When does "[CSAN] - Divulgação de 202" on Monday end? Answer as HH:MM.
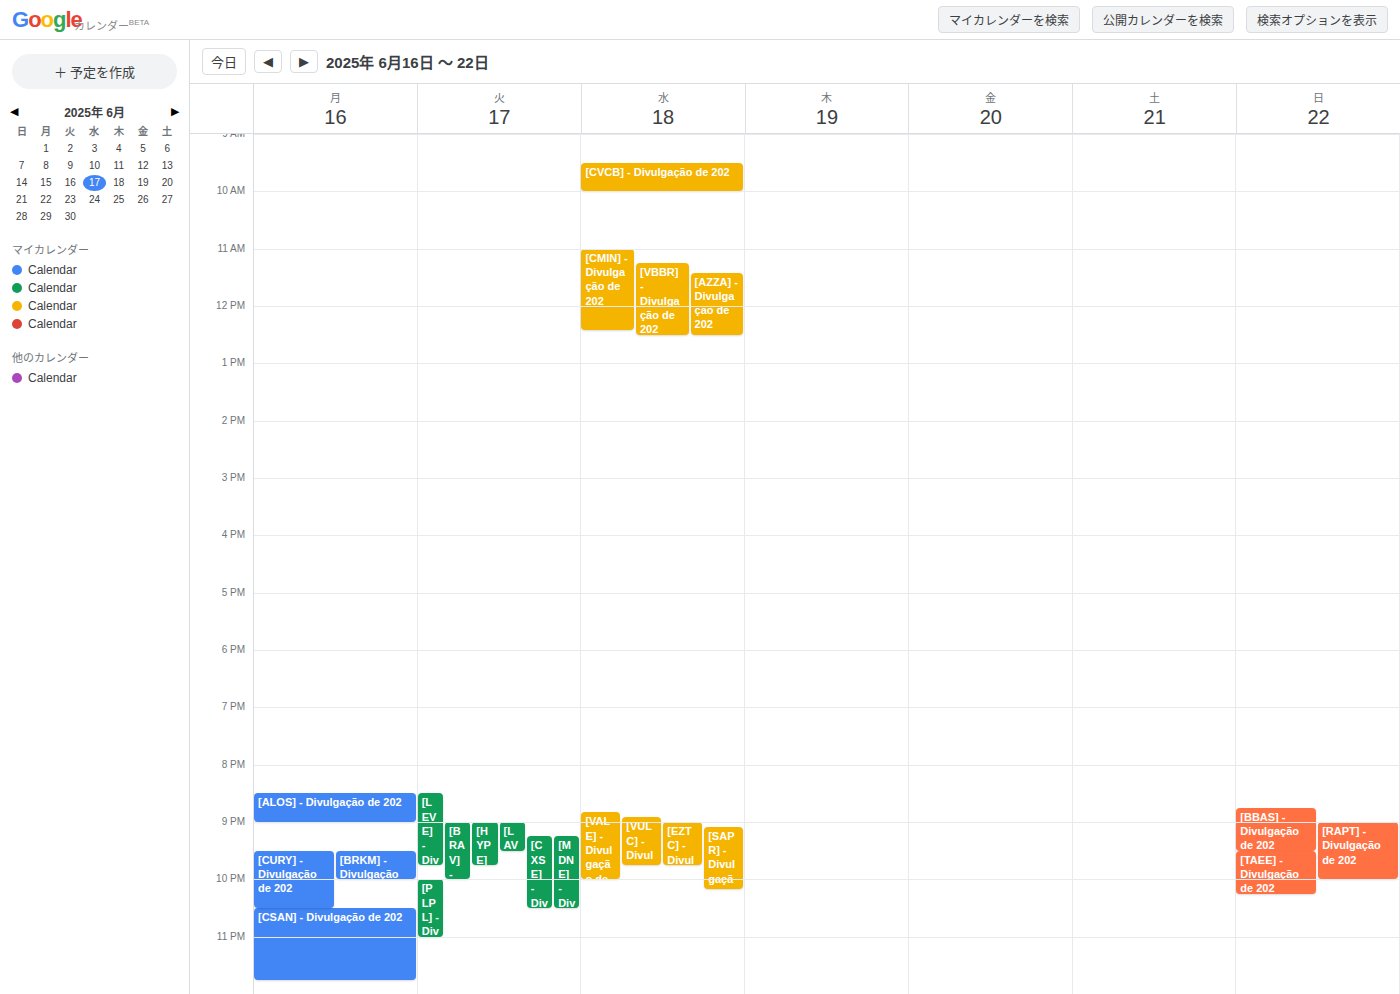
23:45